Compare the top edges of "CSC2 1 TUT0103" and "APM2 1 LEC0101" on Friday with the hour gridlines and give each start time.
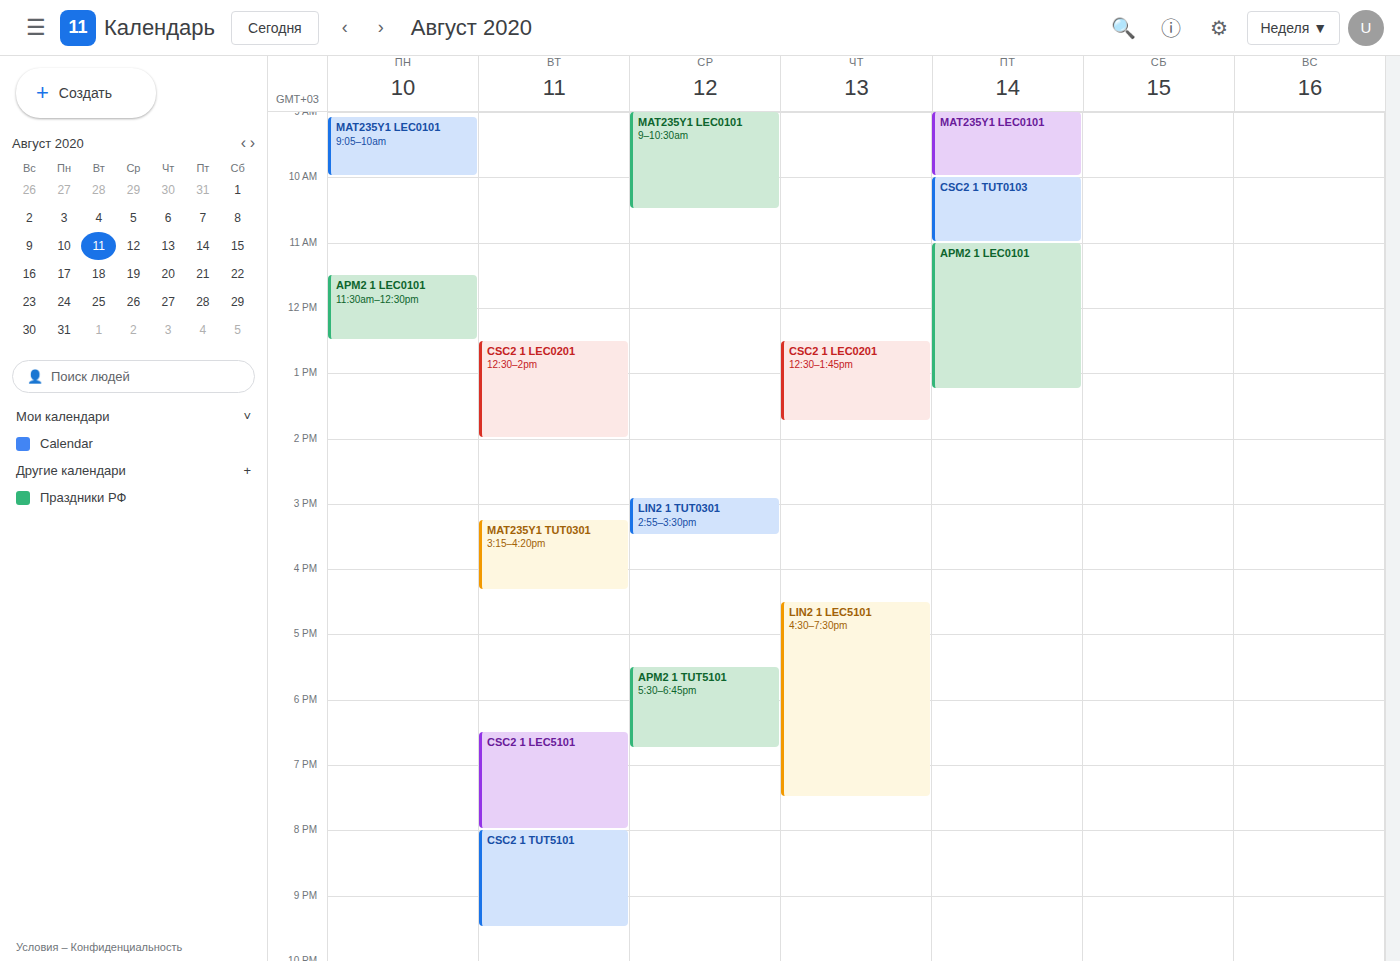
"CSC2 1 TUT0103": 10:00 AM, exactly on the 10 AM line. "APM2 1 LEC0101": 11:00 AM, exactly on the 11 AM line.